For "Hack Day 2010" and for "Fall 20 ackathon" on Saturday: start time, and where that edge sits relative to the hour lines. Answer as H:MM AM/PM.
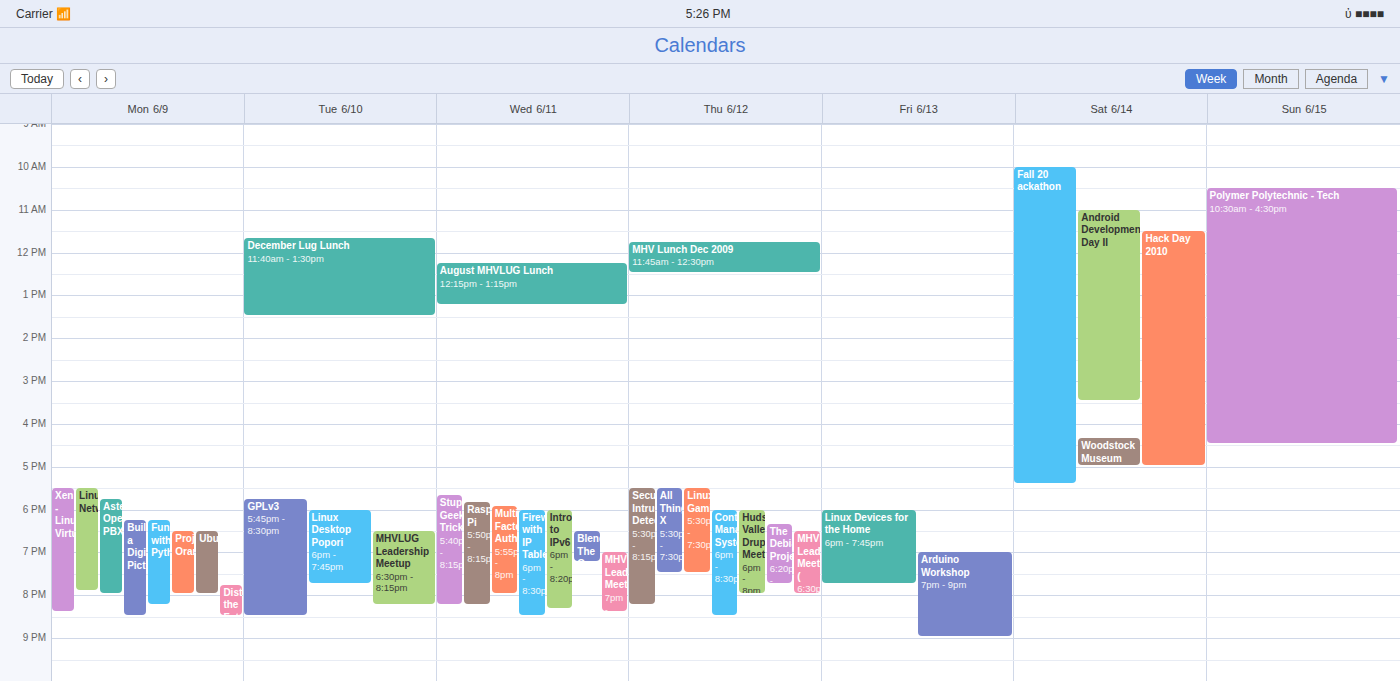
"Hack Day 2010": 11:30 AM, halfway between the 11 AM and 12 PM lines. "Fall 20 ackathon": 10:00 AM, exactly on the 10 AM line.